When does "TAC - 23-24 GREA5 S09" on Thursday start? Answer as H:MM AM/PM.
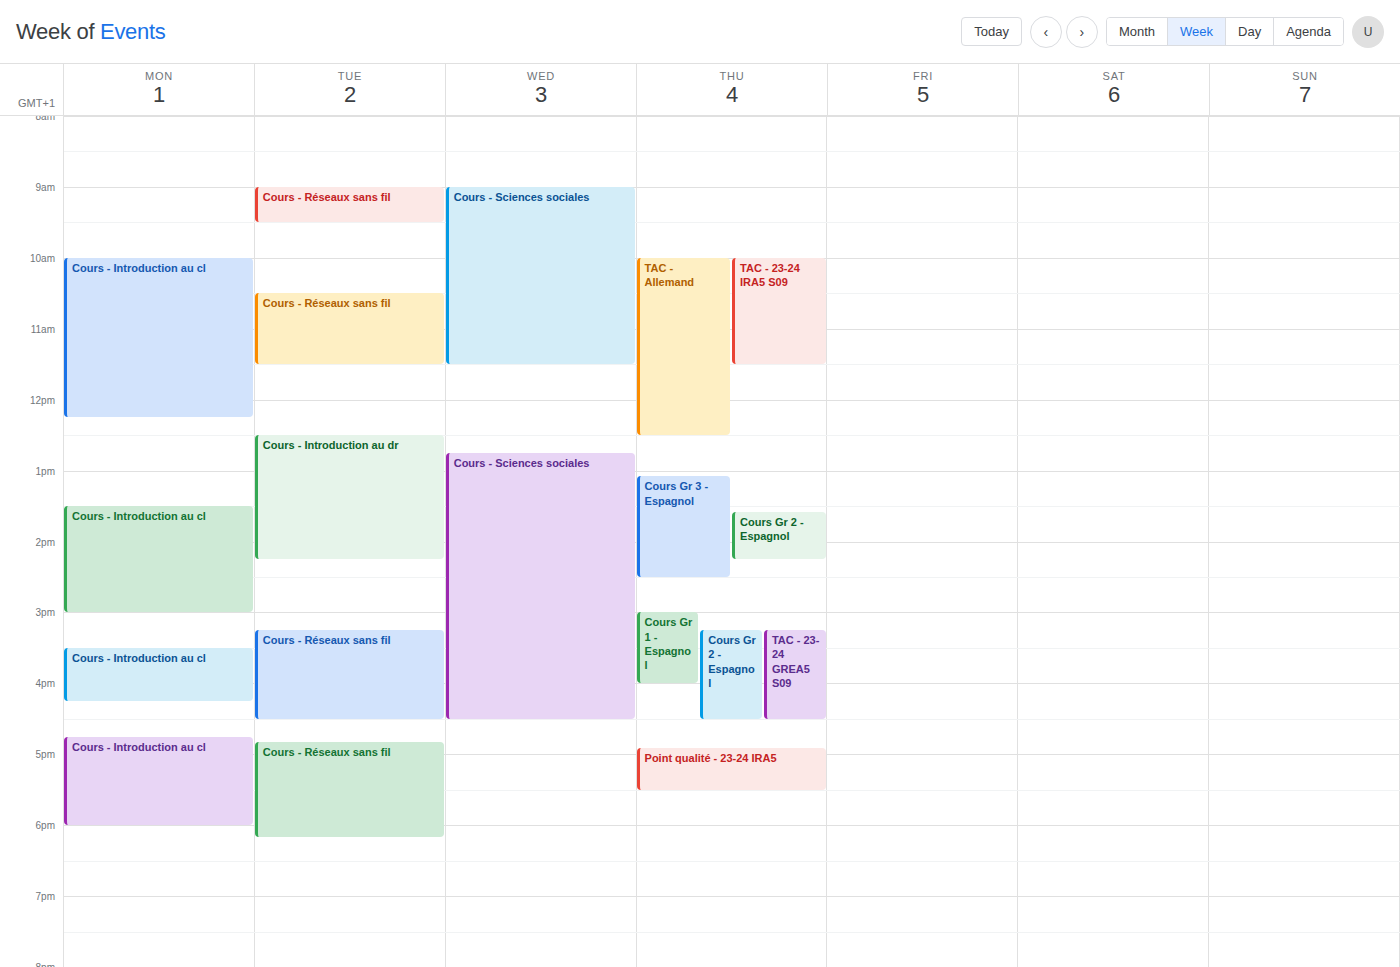
3:15 PM